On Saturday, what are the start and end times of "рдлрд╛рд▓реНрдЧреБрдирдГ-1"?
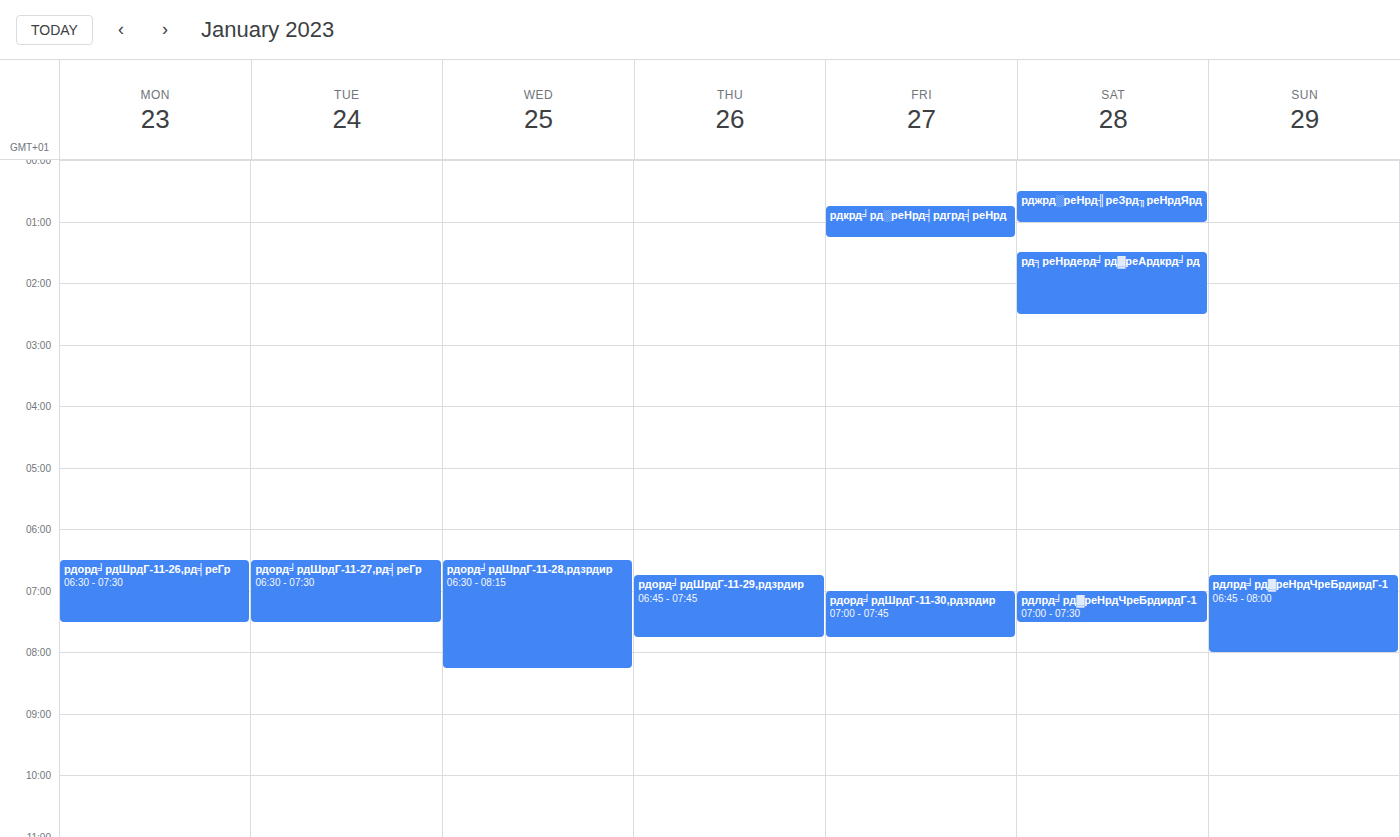
7:00 AM to 7:30 AM